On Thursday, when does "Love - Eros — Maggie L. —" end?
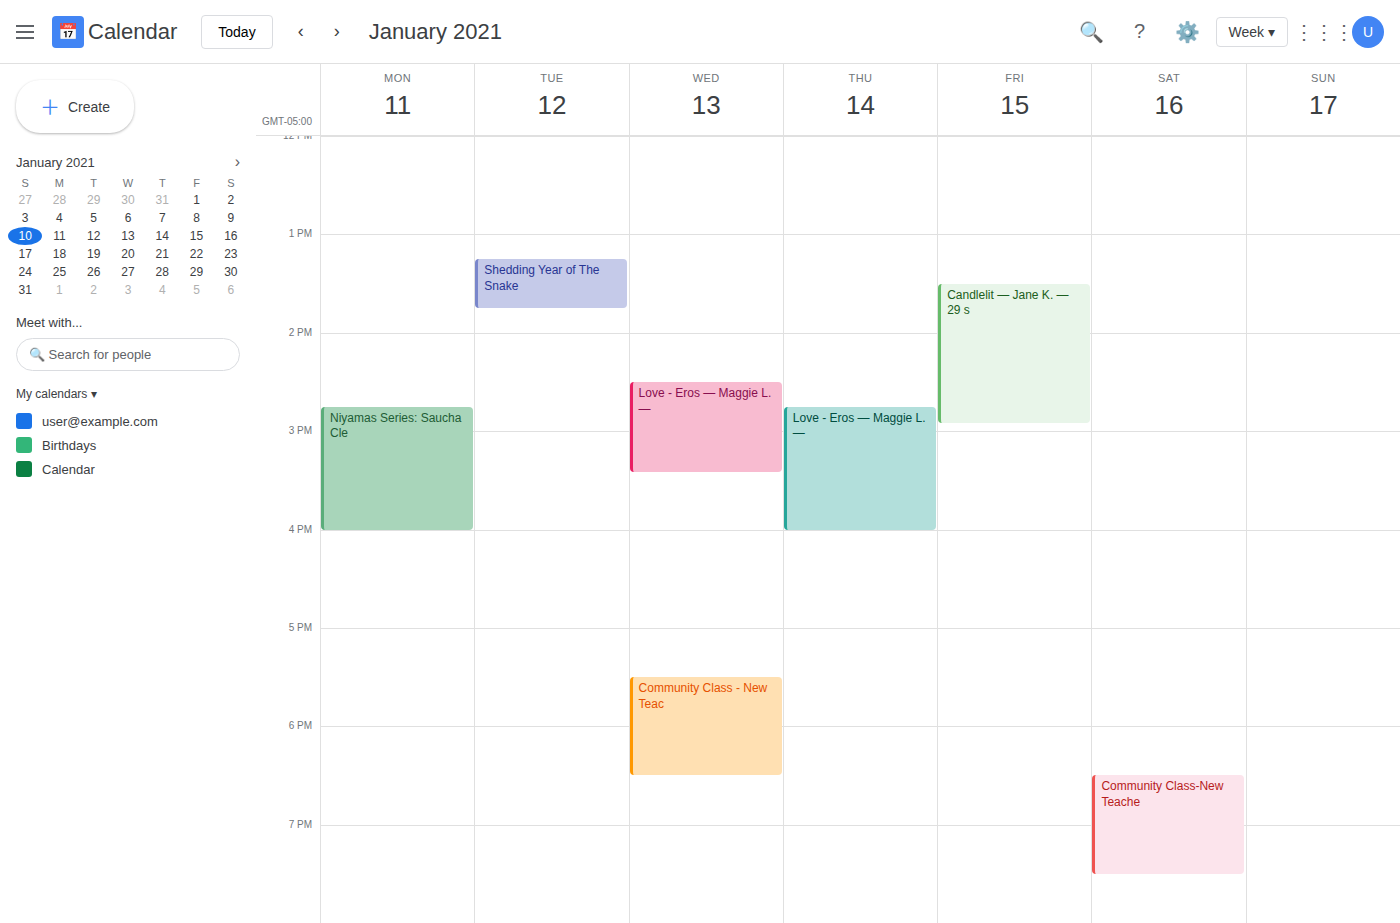
4:00 PM